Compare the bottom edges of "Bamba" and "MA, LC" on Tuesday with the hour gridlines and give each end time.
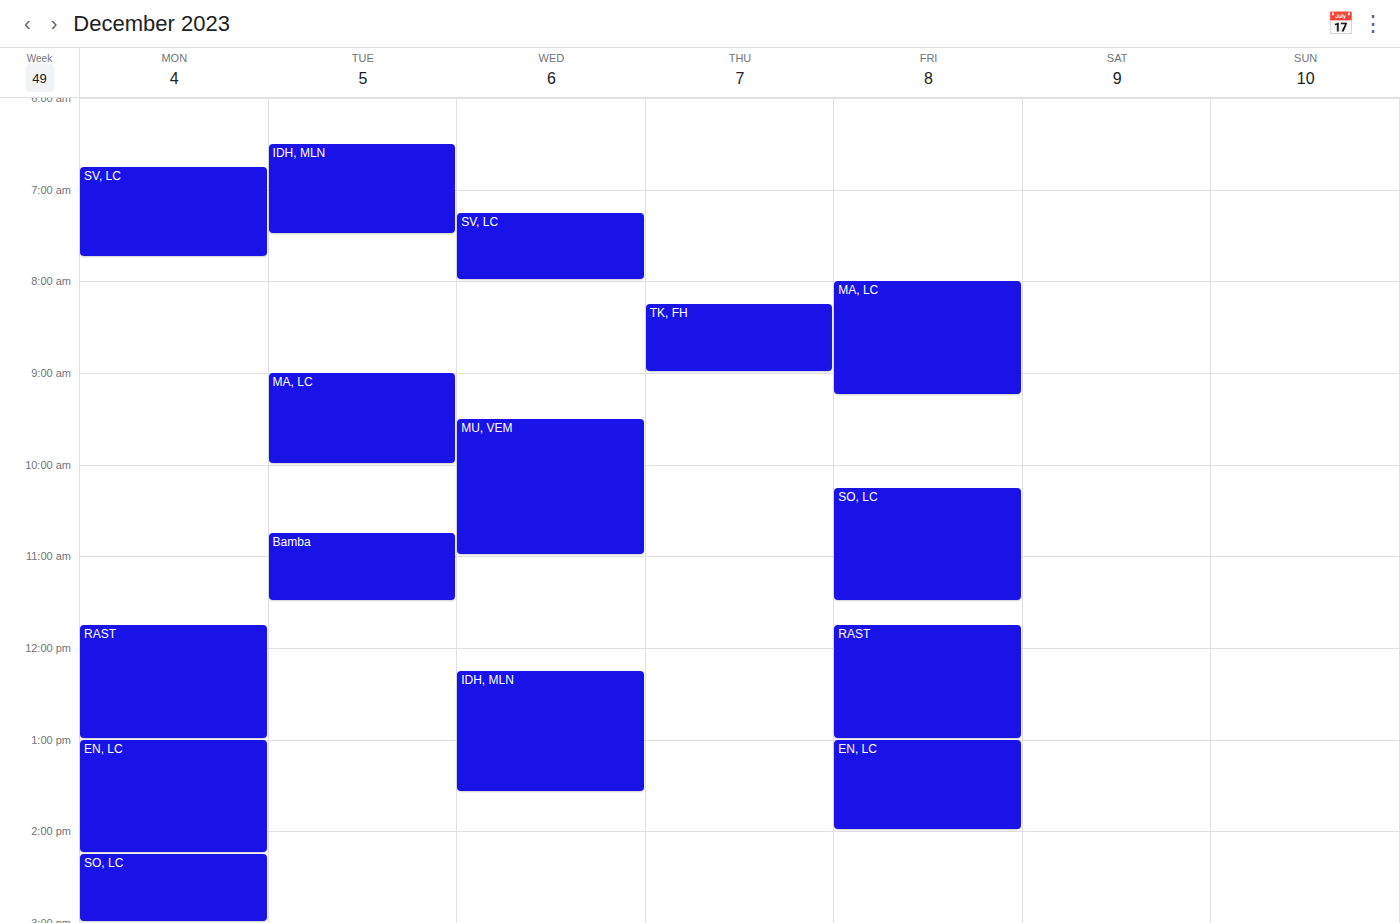
"Bamba": 11:30 AM, halfway between the 11 AM and 12 PM lines. "MA, LC": 10:00 AM, exactly on the 10 AM line.